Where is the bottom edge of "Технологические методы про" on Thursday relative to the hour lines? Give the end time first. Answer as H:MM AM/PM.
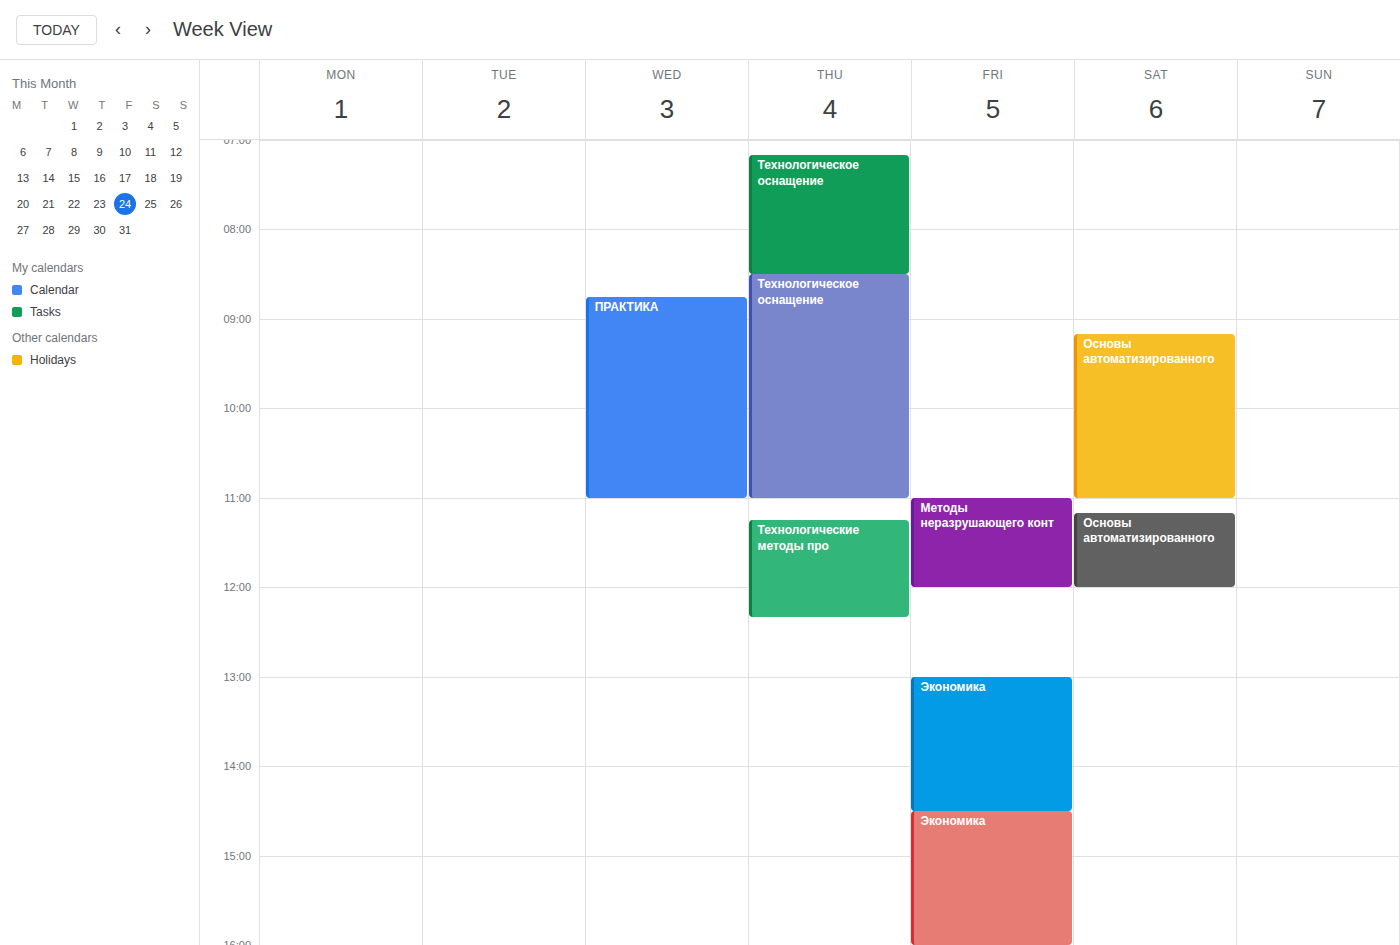
12:20 PM -- neither: 20 minutes below the 12 PM line and 40 minutes above the 1 PM line.